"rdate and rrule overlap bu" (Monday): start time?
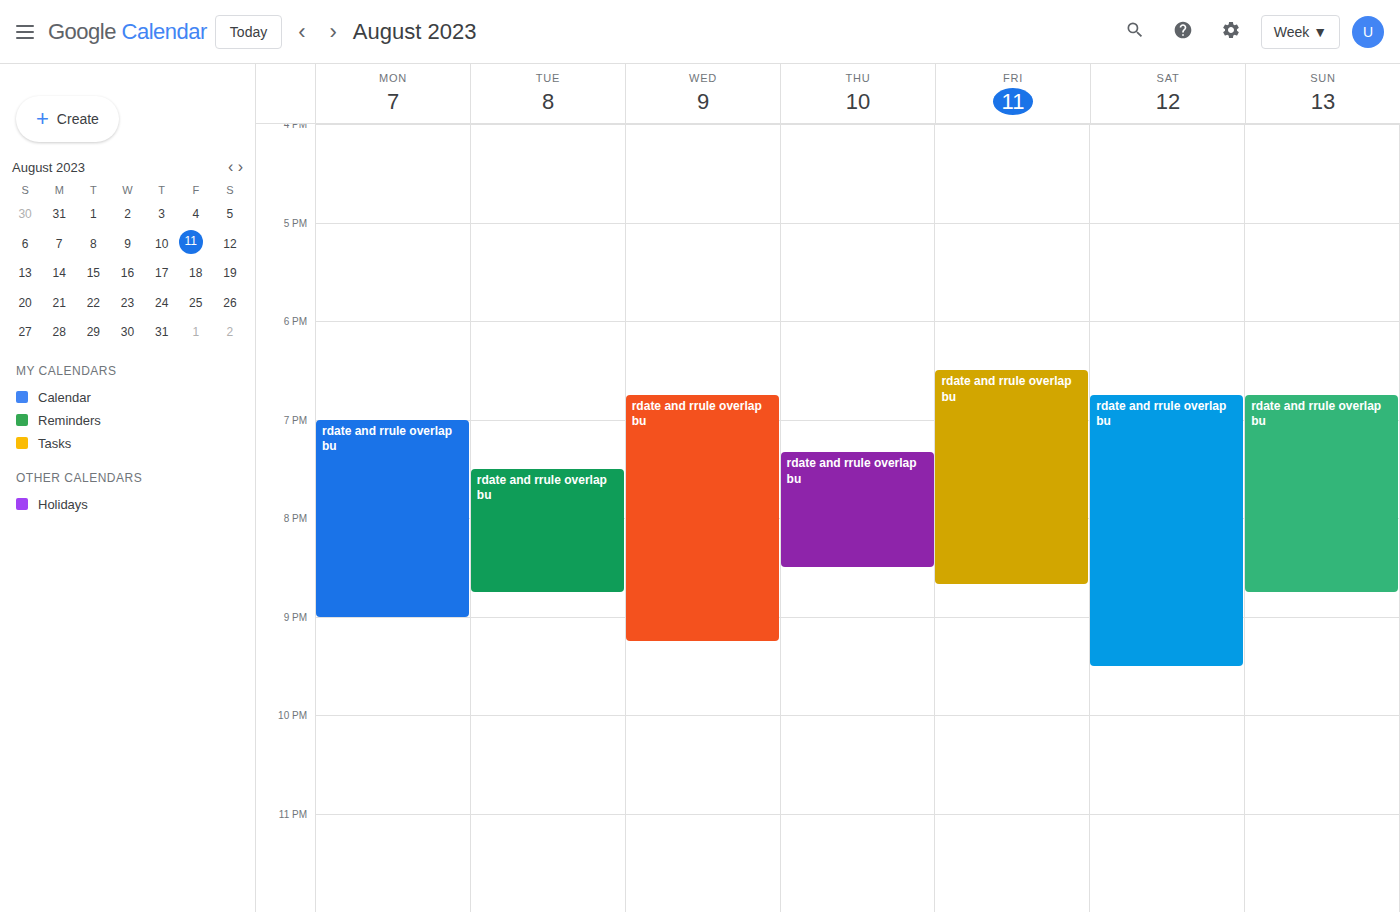
7:00 PM